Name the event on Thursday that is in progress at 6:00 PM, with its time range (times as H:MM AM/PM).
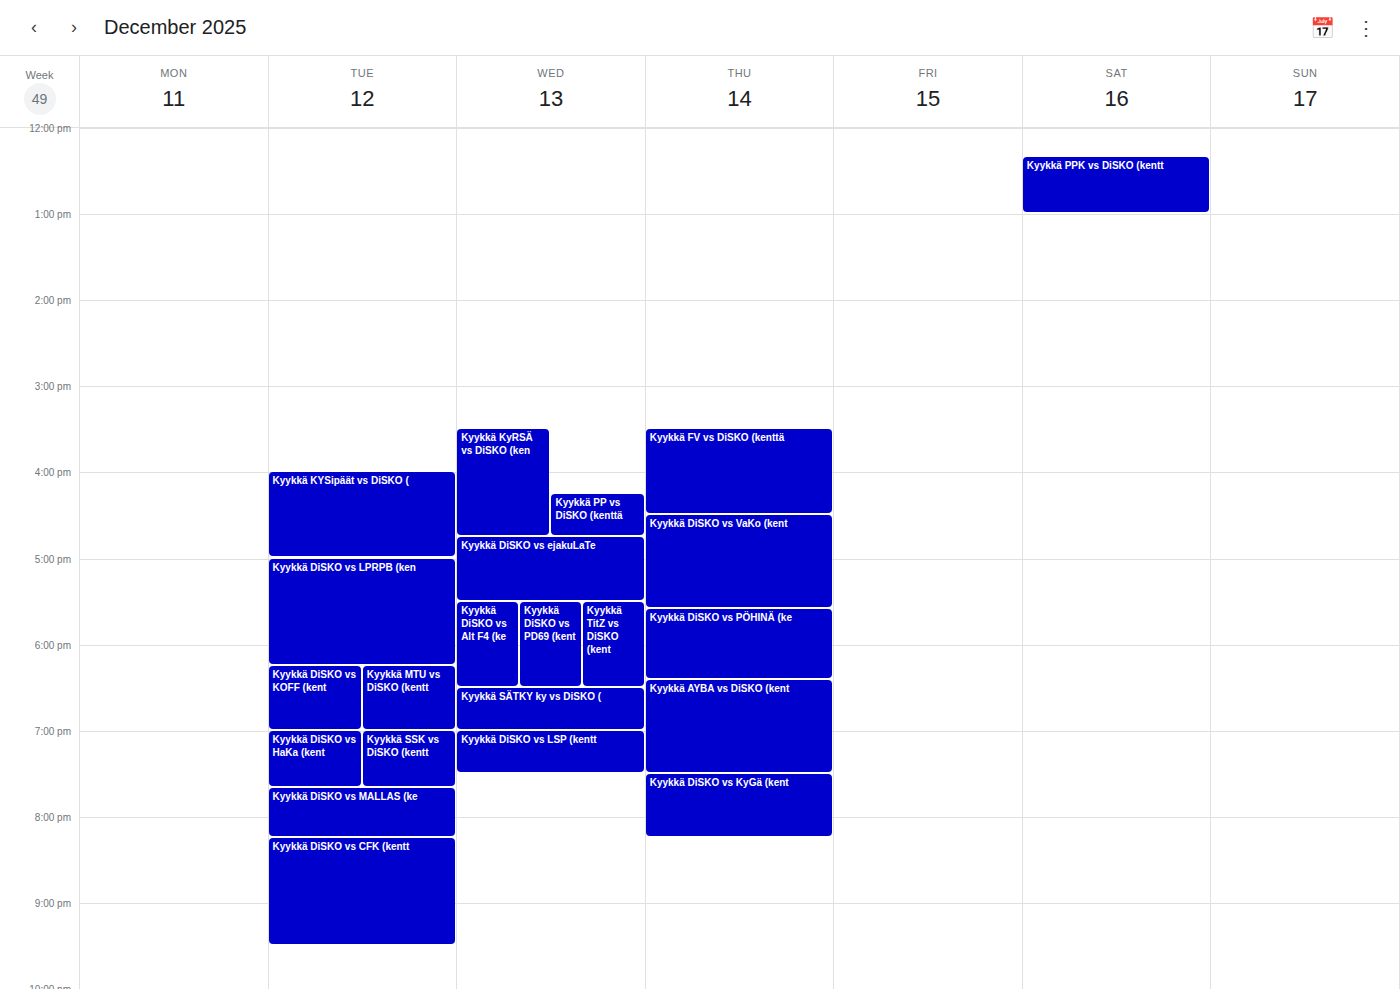
"Kyykkä DiSKO vs PÖHINÄ (ke", 5:35 PM to 6:25 PM